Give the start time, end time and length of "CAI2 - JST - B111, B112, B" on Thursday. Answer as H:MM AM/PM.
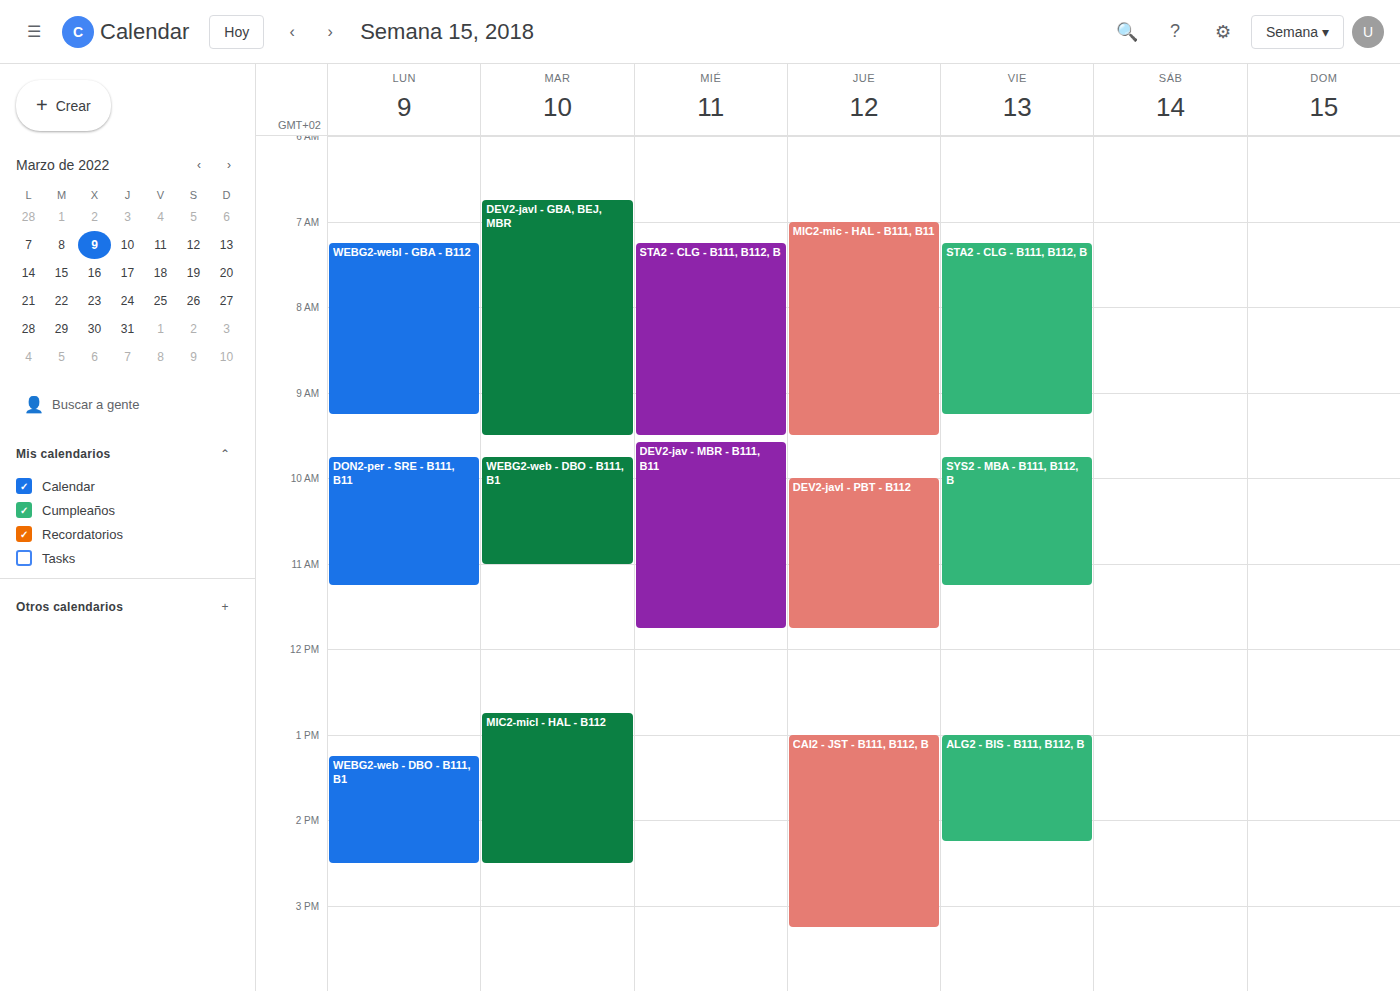
1:00 PM to 3:15 PM, 2 hours 15 minutes